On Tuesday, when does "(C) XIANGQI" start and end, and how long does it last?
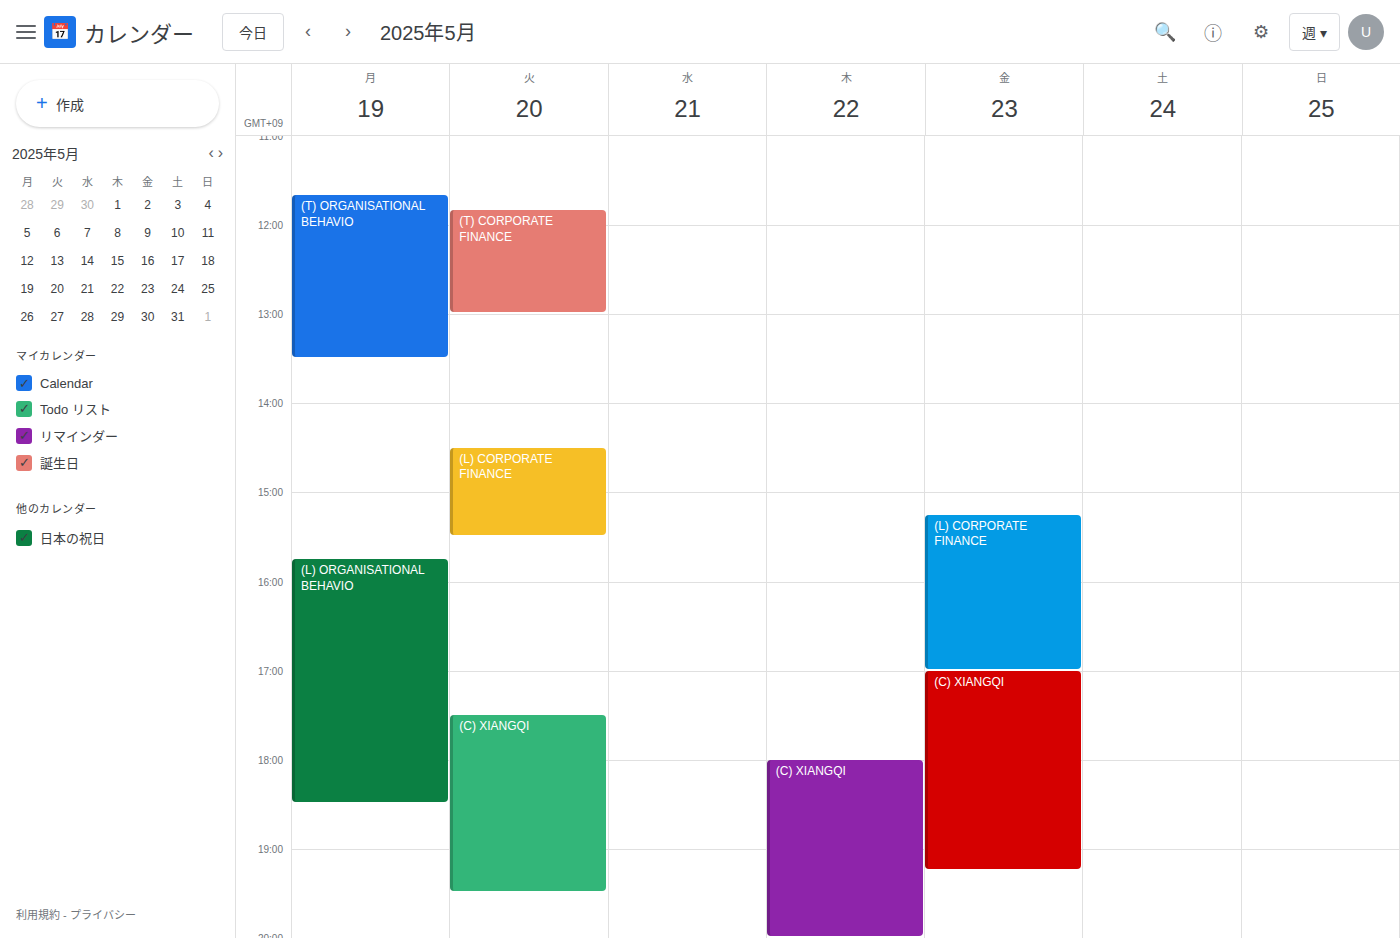
5:30 PM to 7:30 PM, 2 hours